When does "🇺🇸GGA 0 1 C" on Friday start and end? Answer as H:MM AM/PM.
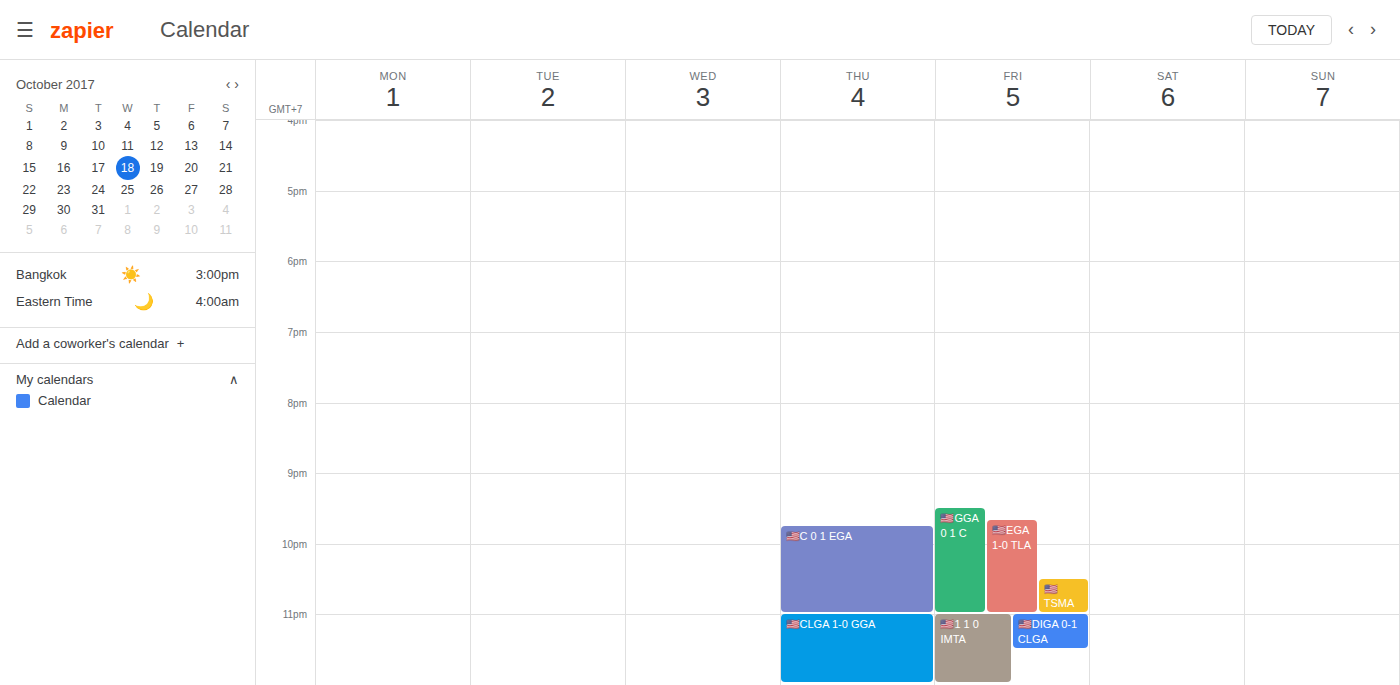
9:30 PM to 11:00 PM